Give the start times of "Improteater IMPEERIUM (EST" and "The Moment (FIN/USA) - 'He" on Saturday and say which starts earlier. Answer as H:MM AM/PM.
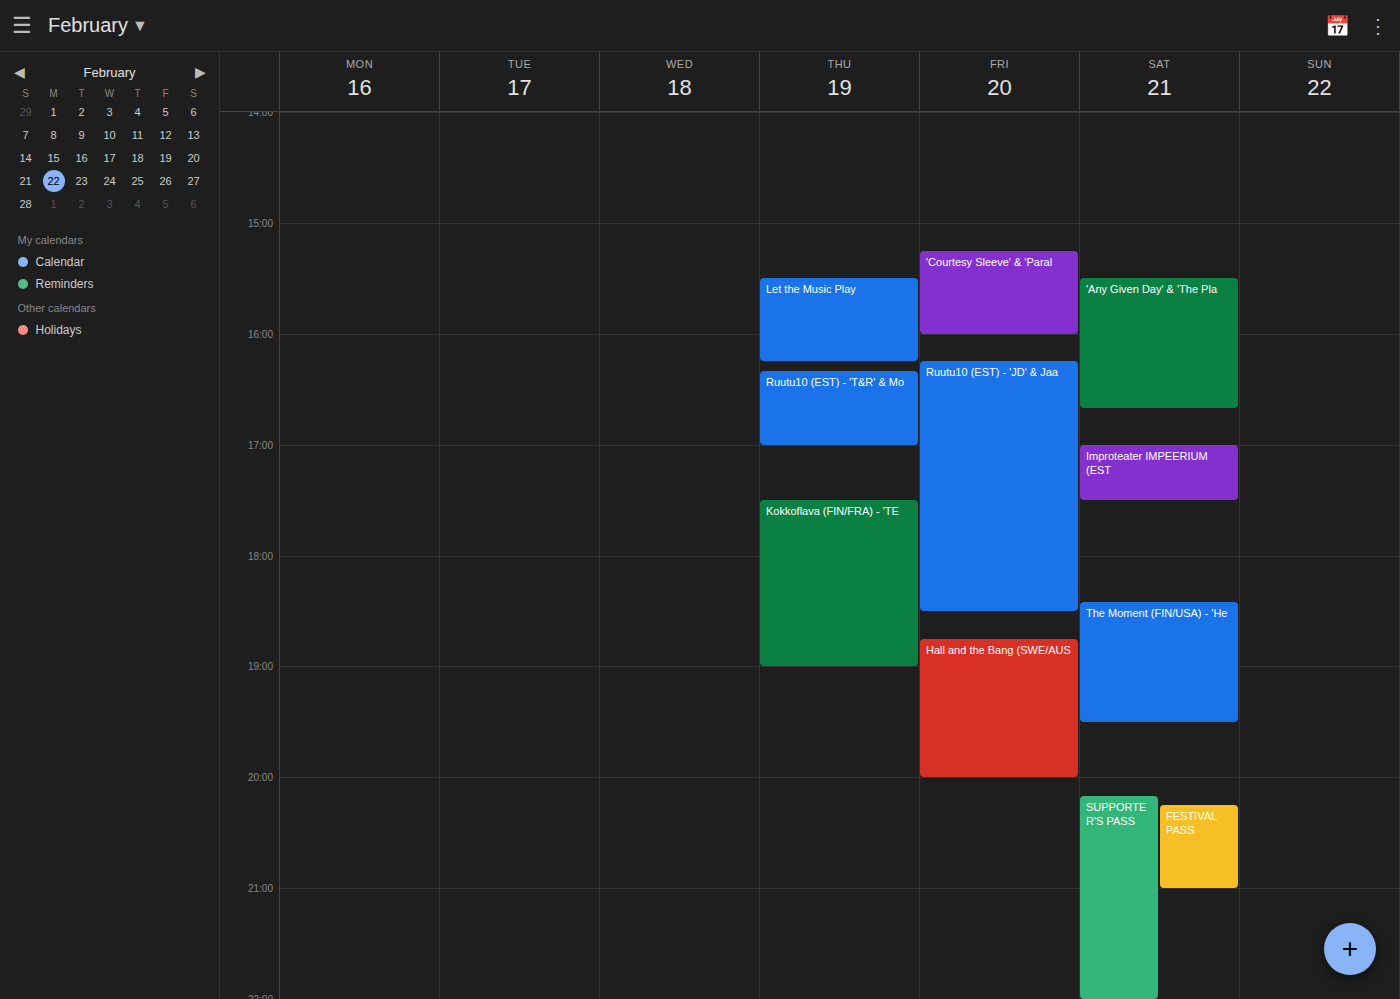
"Improteater IMPEERIUM (EST" 5:00 PM; "The Moment (FIN/USA) - 'He" 6:25 PM.